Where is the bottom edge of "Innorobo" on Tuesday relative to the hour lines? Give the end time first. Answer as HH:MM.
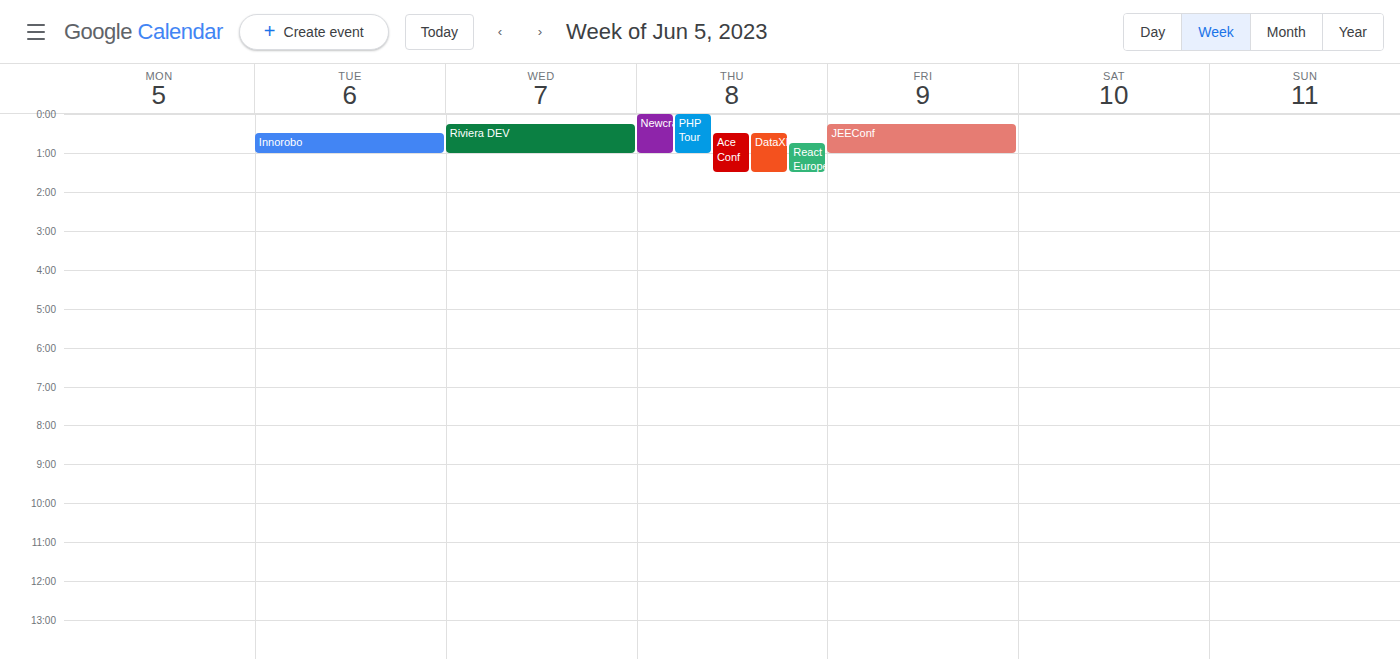
01:00 -- exactly on the 01:00 line.